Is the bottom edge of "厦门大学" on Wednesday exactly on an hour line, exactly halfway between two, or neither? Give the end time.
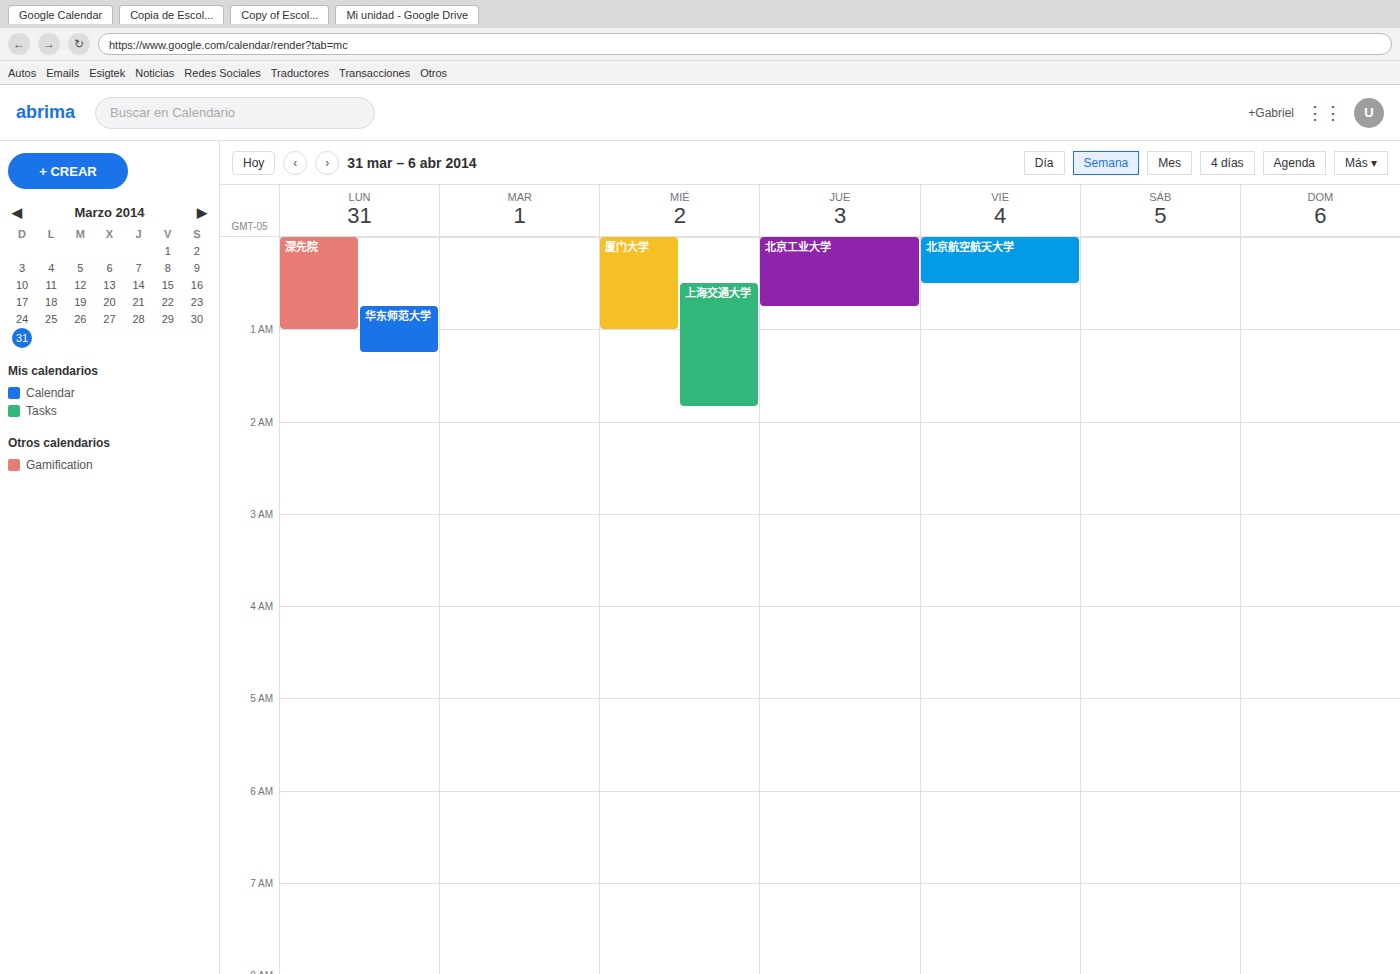
1:00 AM -- exactly on the 1 AM line.